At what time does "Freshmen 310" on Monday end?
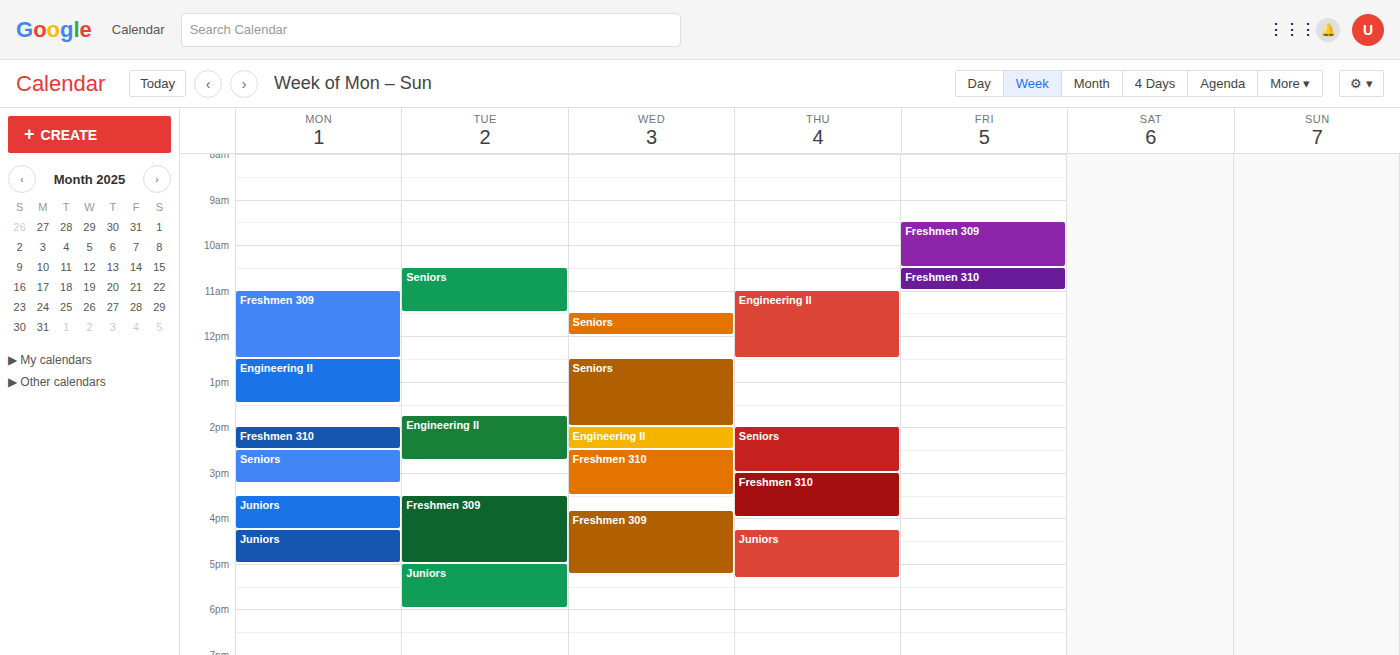
2:30 PM